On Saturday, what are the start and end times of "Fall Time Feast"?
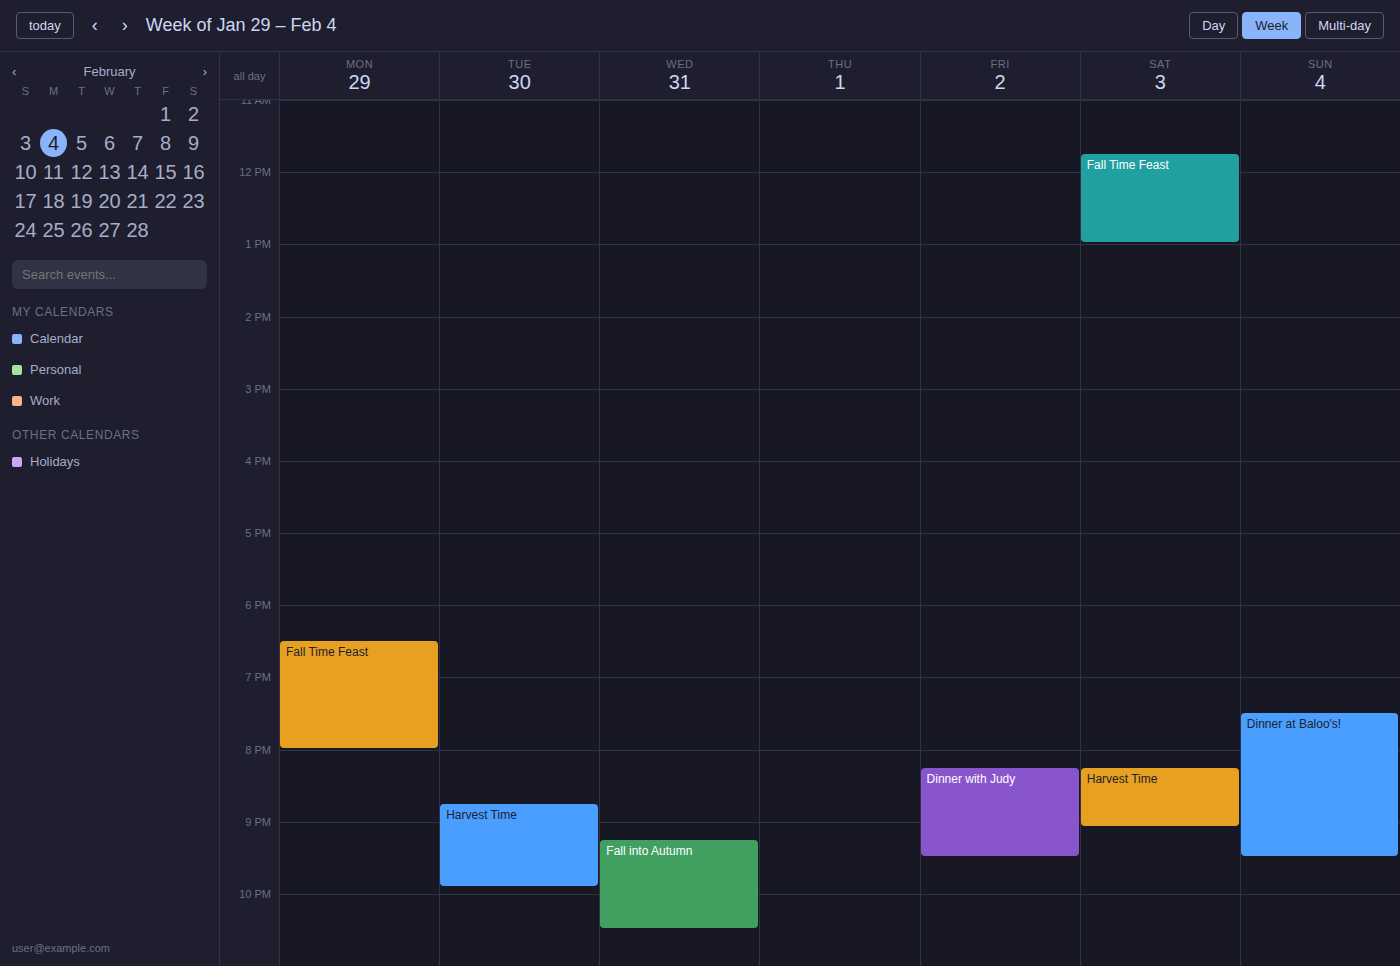
11:45 AM to 1:00 PM